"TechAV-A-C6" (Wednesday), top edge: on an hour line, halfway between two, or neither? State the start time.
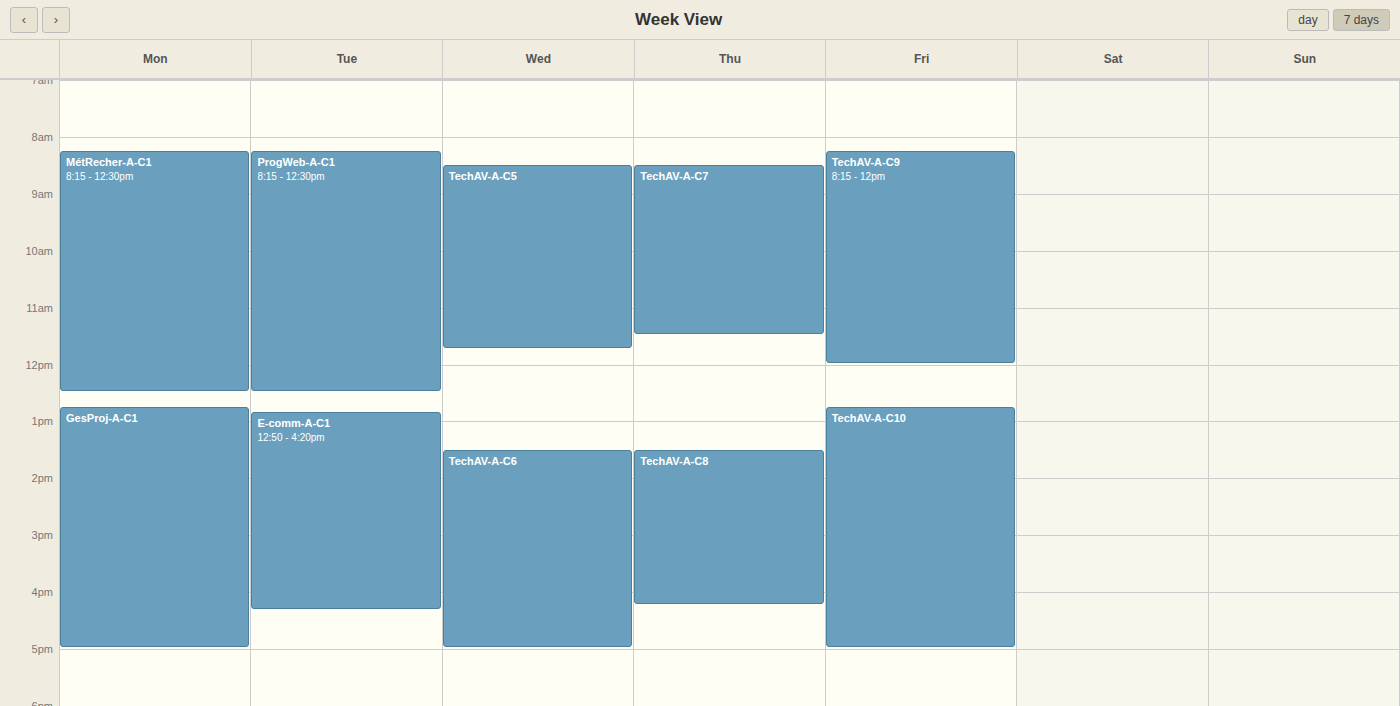
13:30 -- halfway between the 13:00 and 14:00 lines.